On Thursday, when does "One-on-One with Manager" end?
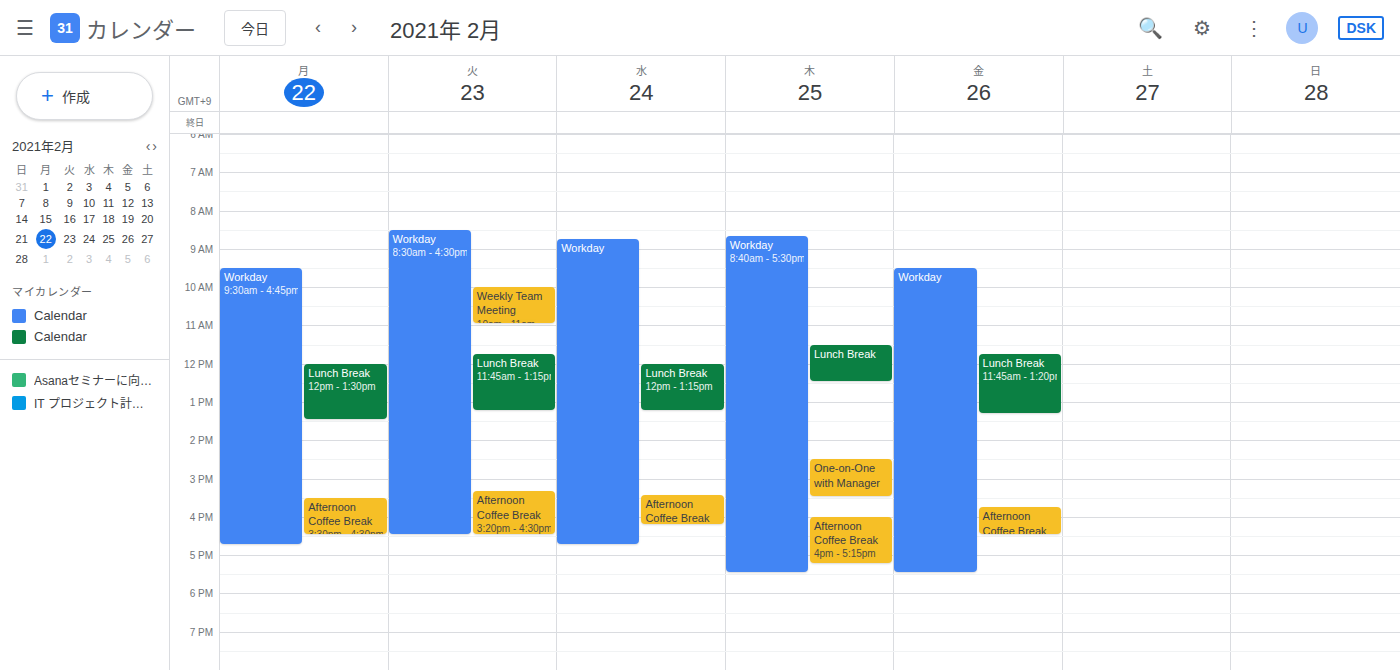
3:30 PM